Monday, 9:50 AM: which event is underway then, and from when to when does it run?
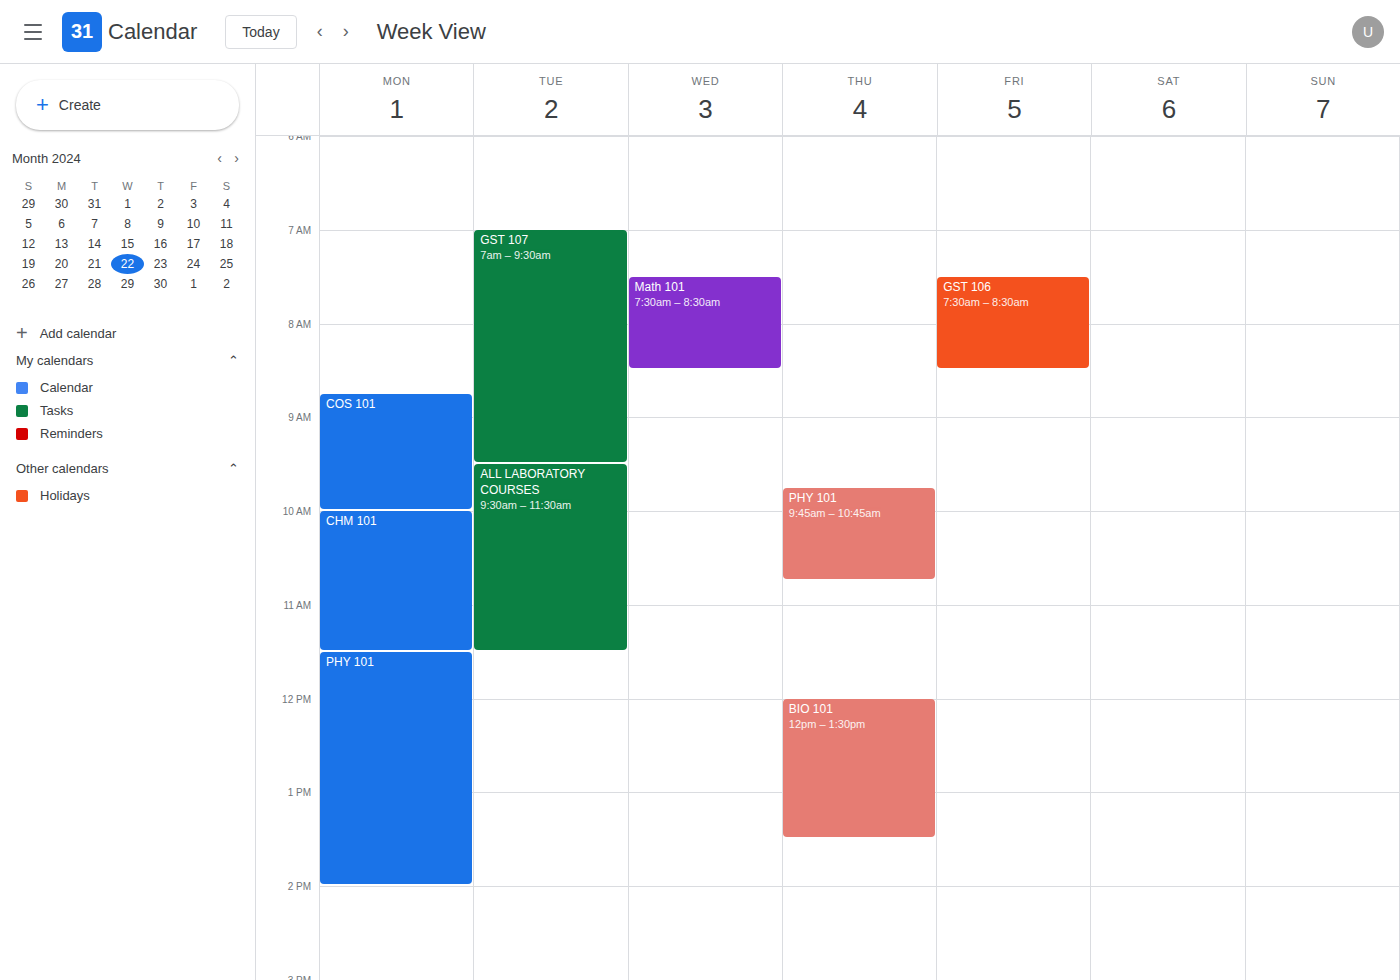
"COS 101", 8:45 AM to 10:00 AM